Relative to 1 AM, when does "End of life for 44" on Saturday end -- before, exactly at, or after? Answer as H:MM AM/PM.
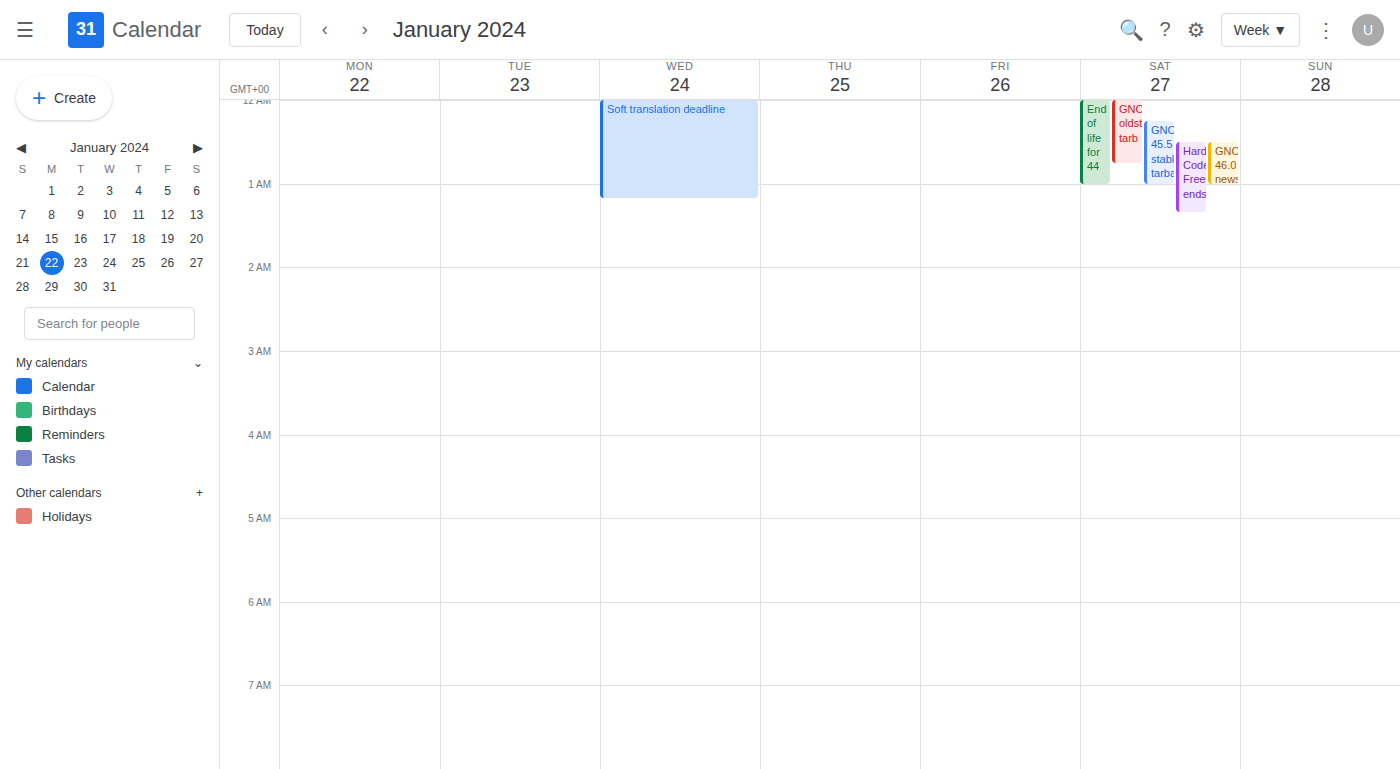
1:00 AM -- exactly at 1 AM, on the 1 AM line.